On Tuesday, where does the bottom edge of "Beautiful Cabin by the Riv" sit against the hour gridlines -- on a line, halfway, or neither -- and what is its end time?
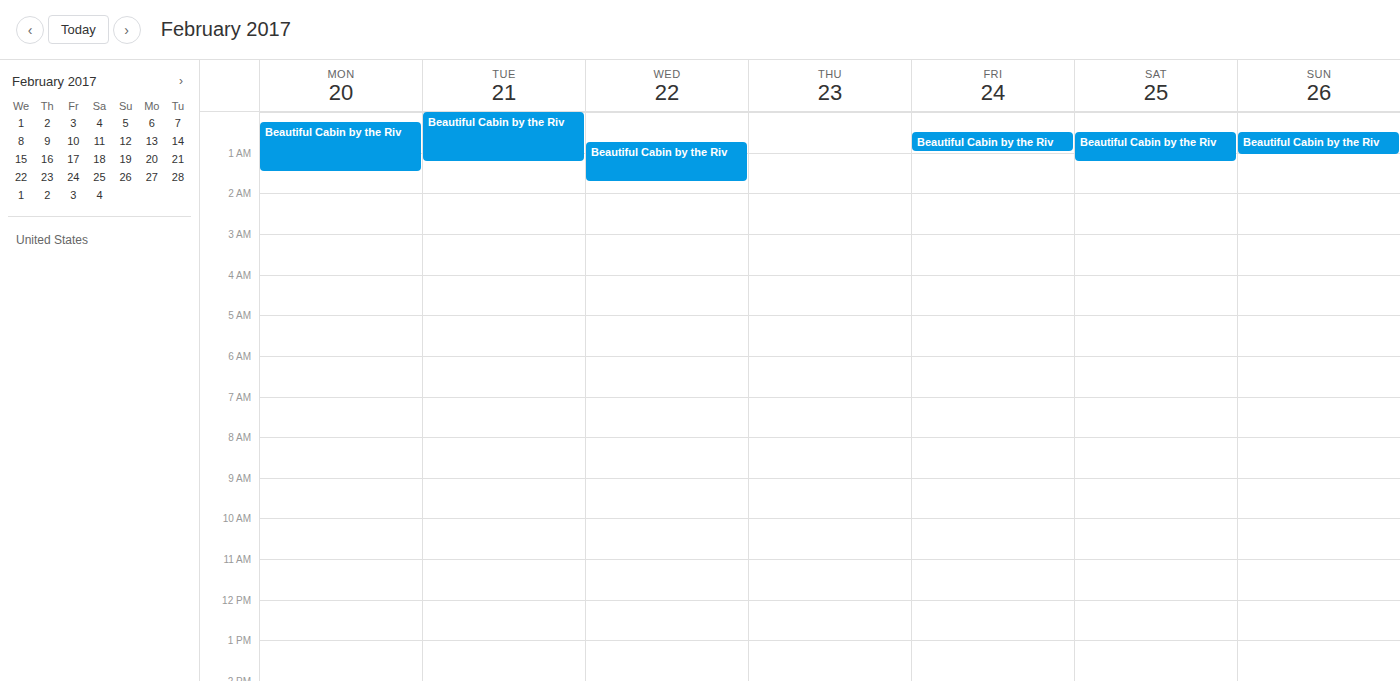
1:15 AM -- neither: a quarter of the way from the 1 AM line to the 2 AM line.